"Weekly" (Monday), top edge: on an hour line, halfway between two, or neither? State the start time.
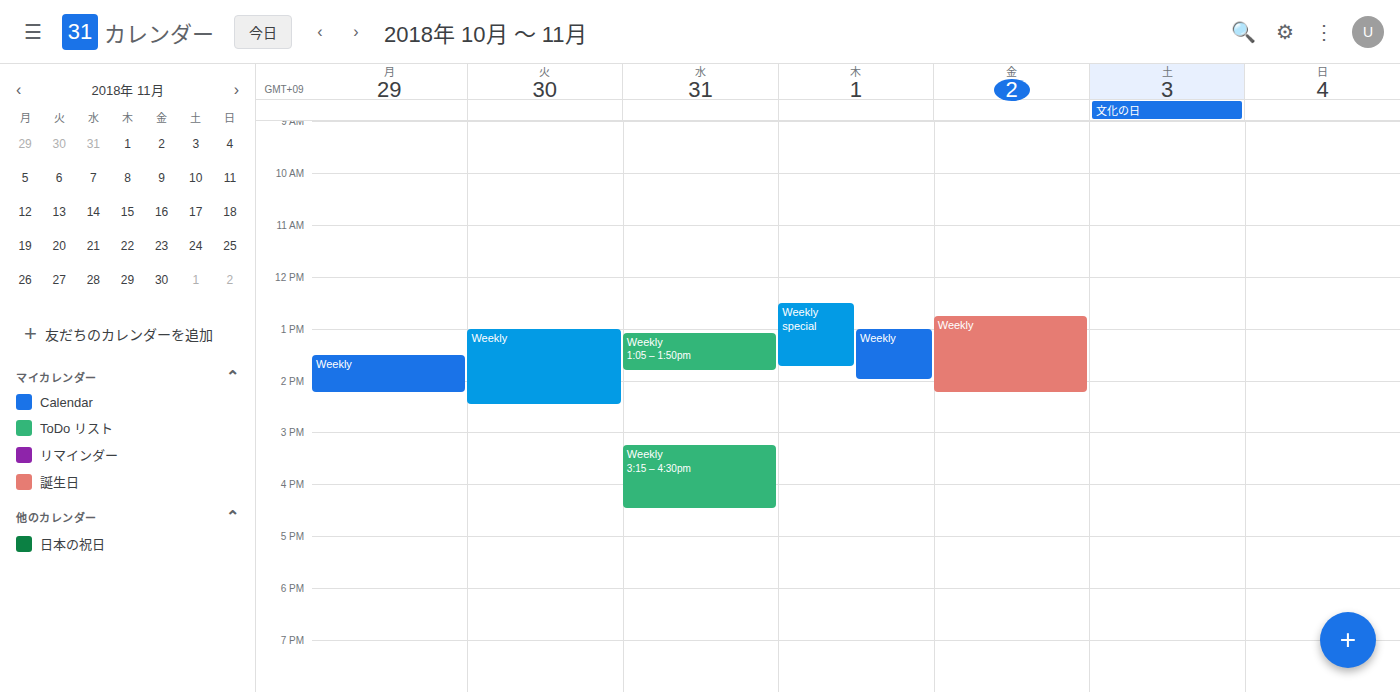
1:30 PM -- halfway between the 1 PM and 2 PM lines.